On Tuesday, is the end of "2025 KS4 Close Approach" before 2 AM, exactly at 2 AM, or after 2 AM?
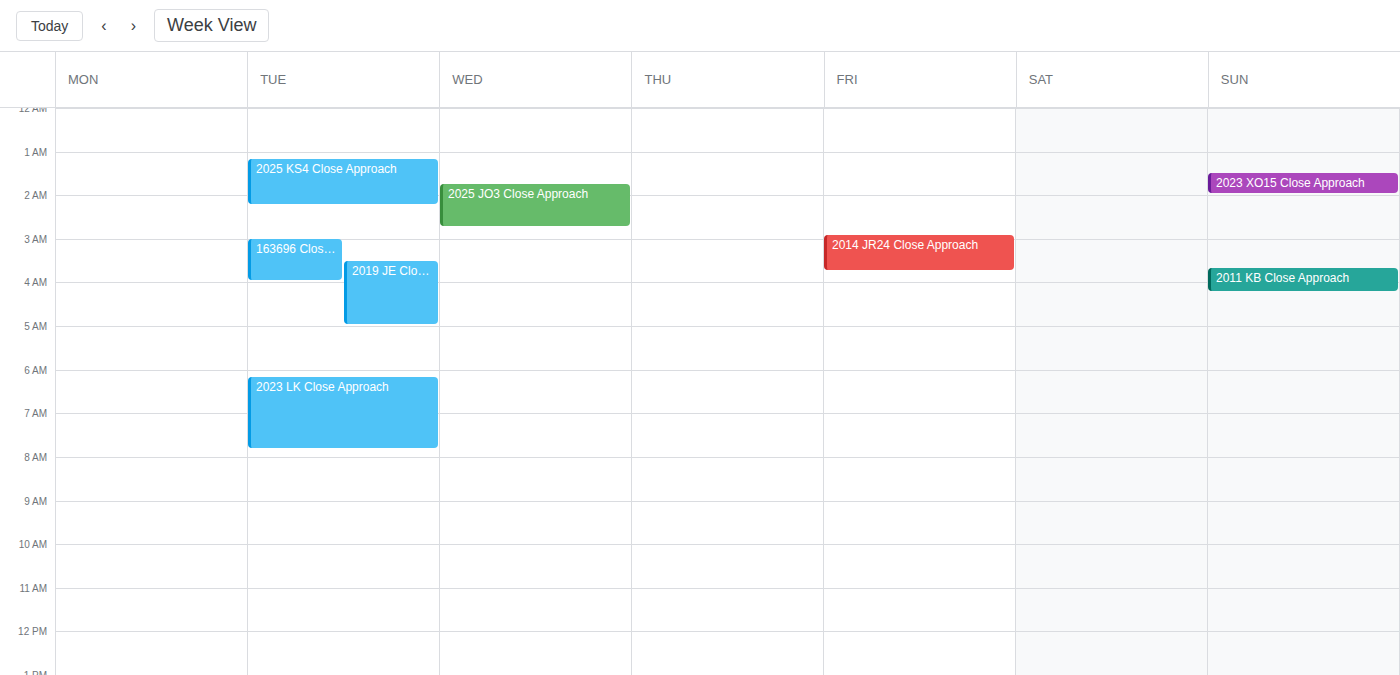
2:15 AM -- after 2 AM, 15 minutes below the 2 AM line.